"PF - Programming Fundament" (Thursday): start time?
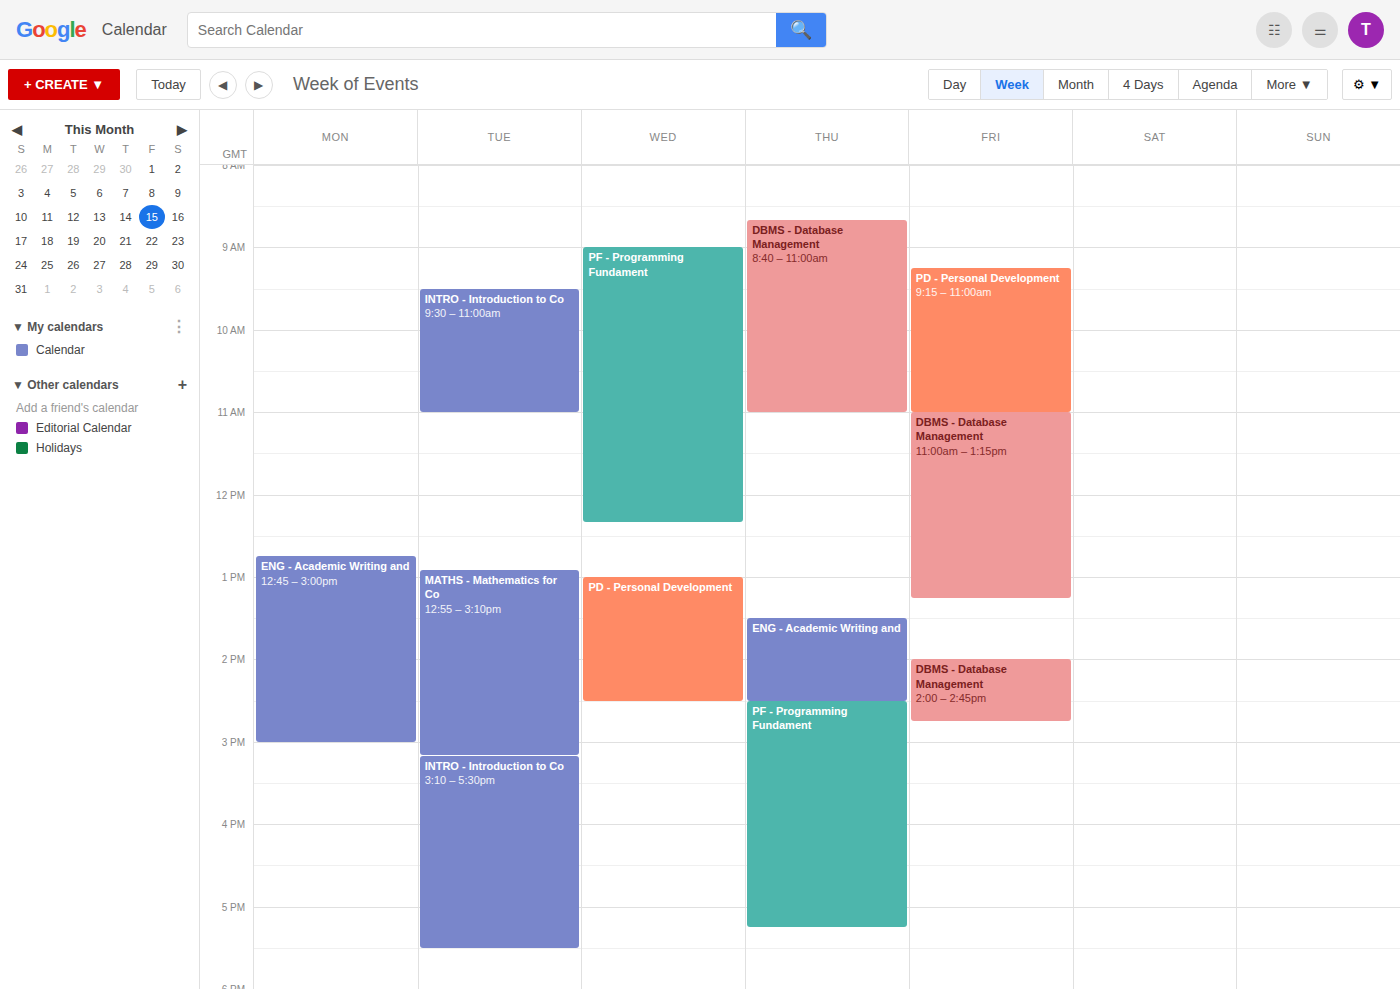
2:30 PM